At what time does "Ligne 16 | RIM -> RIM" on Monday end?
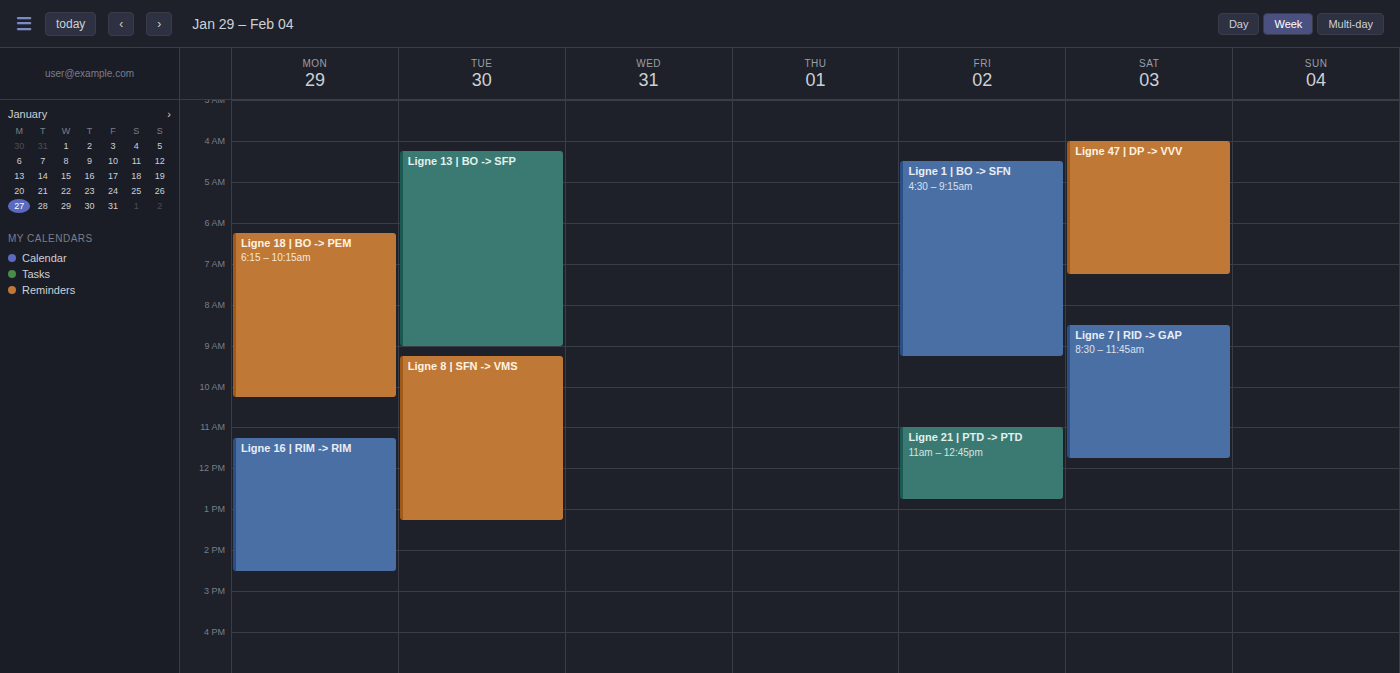
2:30 PM